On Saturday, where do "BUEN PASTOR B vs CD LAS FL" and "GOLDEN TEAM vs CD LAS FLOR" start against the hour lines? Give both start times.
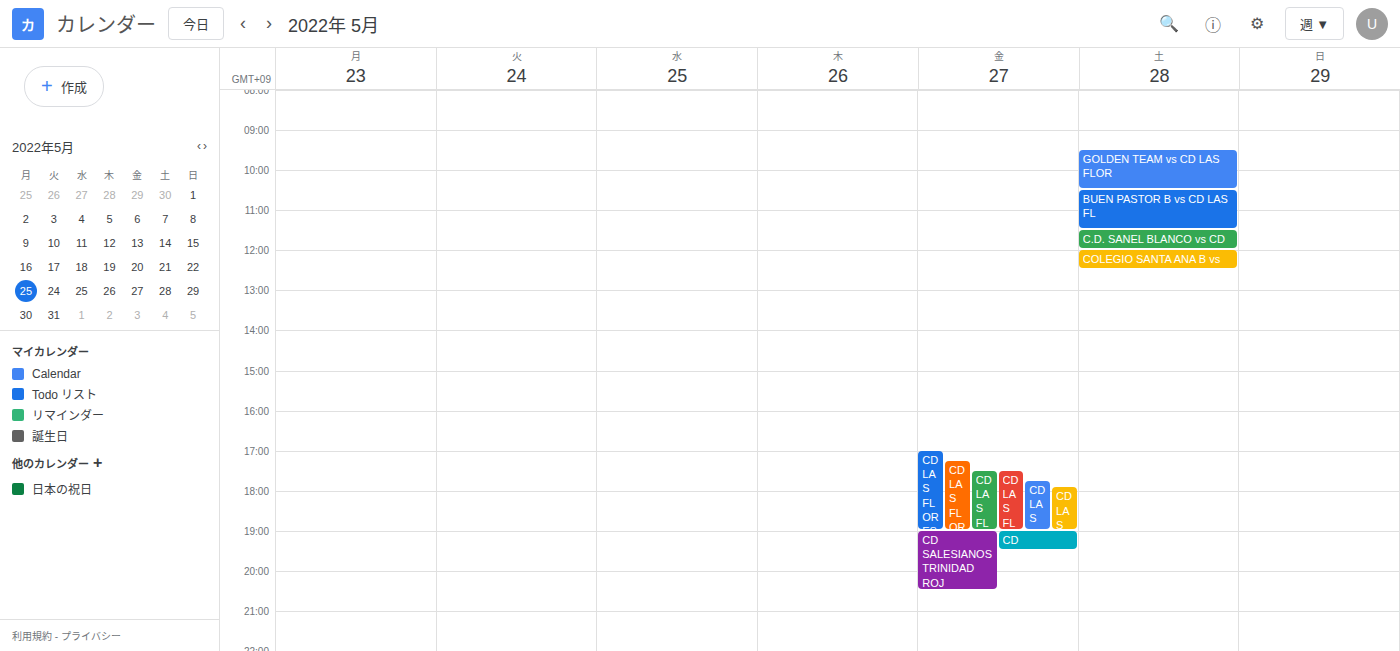
"BUEN PASTOR B vs CD LAS FL": 10:30 AM, halfway between the 10 AM and 11 AM lines. "GOLDEN TEAM vs CD LAS FLOR": 9:30 AM, halfway between the 9 AM and 10 AM lines.